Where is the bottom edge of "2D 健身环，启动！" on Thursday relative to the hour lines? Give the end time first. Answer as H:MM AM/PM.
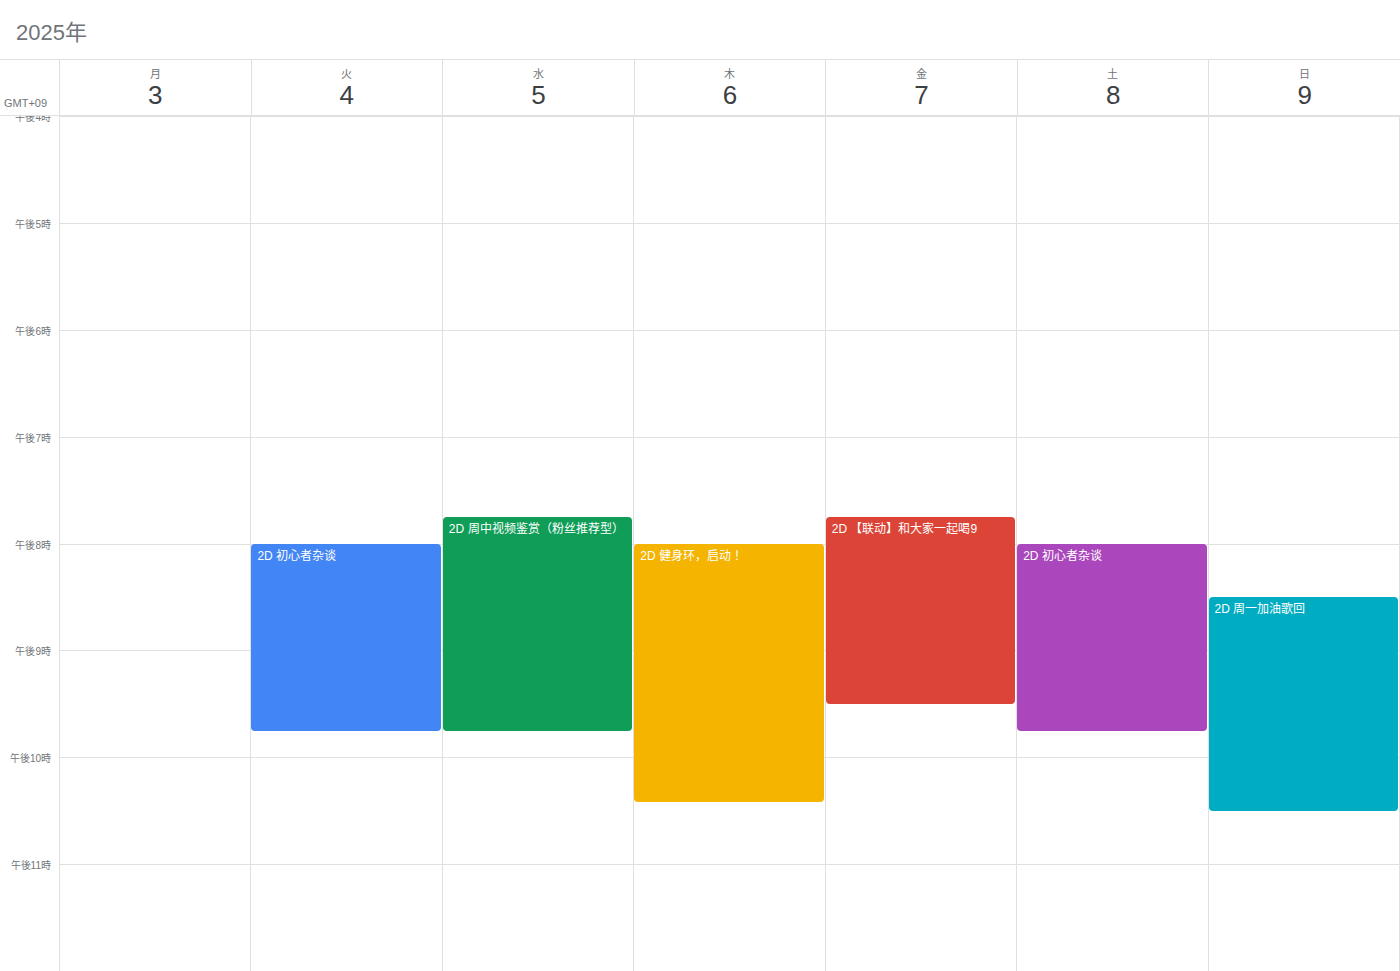
10:25 PM -- neither: 25 minutes below the 10 PM line and 35 minutes above the 11 PM line.